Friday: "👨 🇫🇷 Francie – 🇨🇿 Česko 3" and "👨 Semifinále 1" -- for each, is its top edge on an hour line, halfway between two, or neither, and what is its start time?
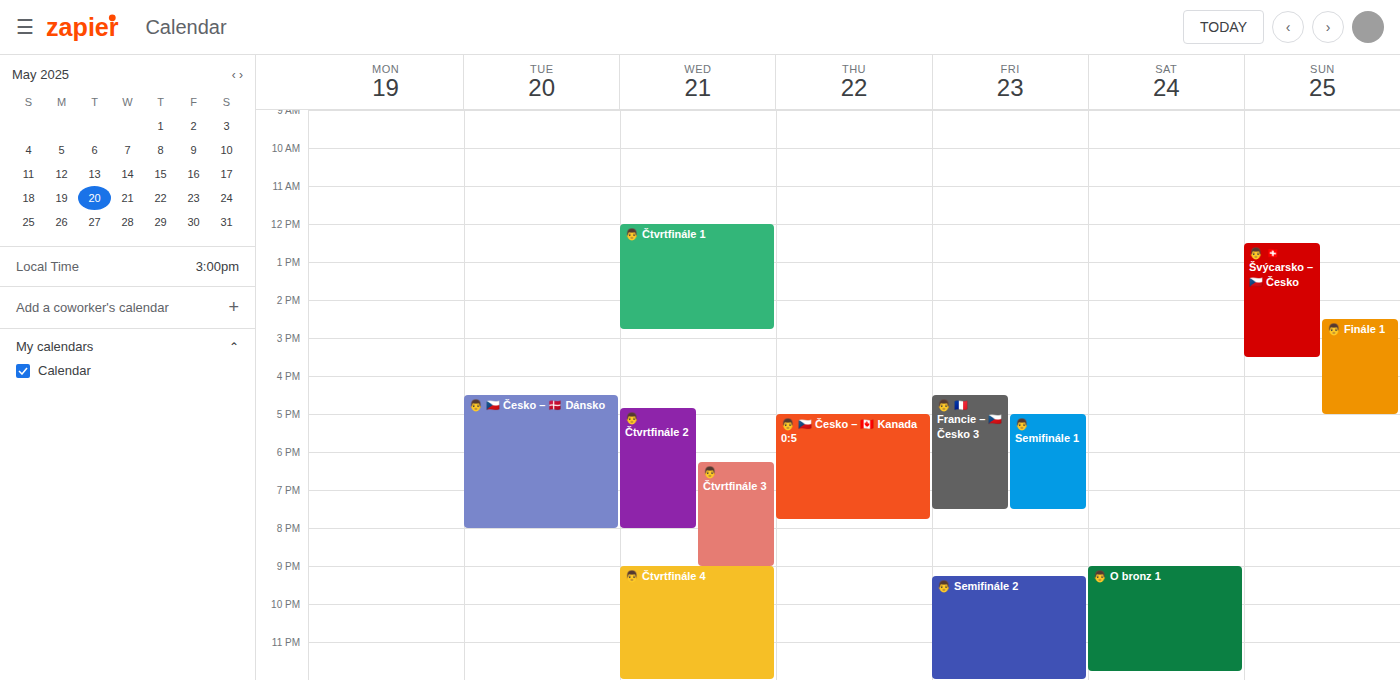
"👨 🇫🇷 Francie – 🇨🇿 Česko 3": 4:30 PM, halfway between the 4 PM and 5 PM lines. "👨 Semifinále 1": 5:00 PM, exactly on the 5 PM line.